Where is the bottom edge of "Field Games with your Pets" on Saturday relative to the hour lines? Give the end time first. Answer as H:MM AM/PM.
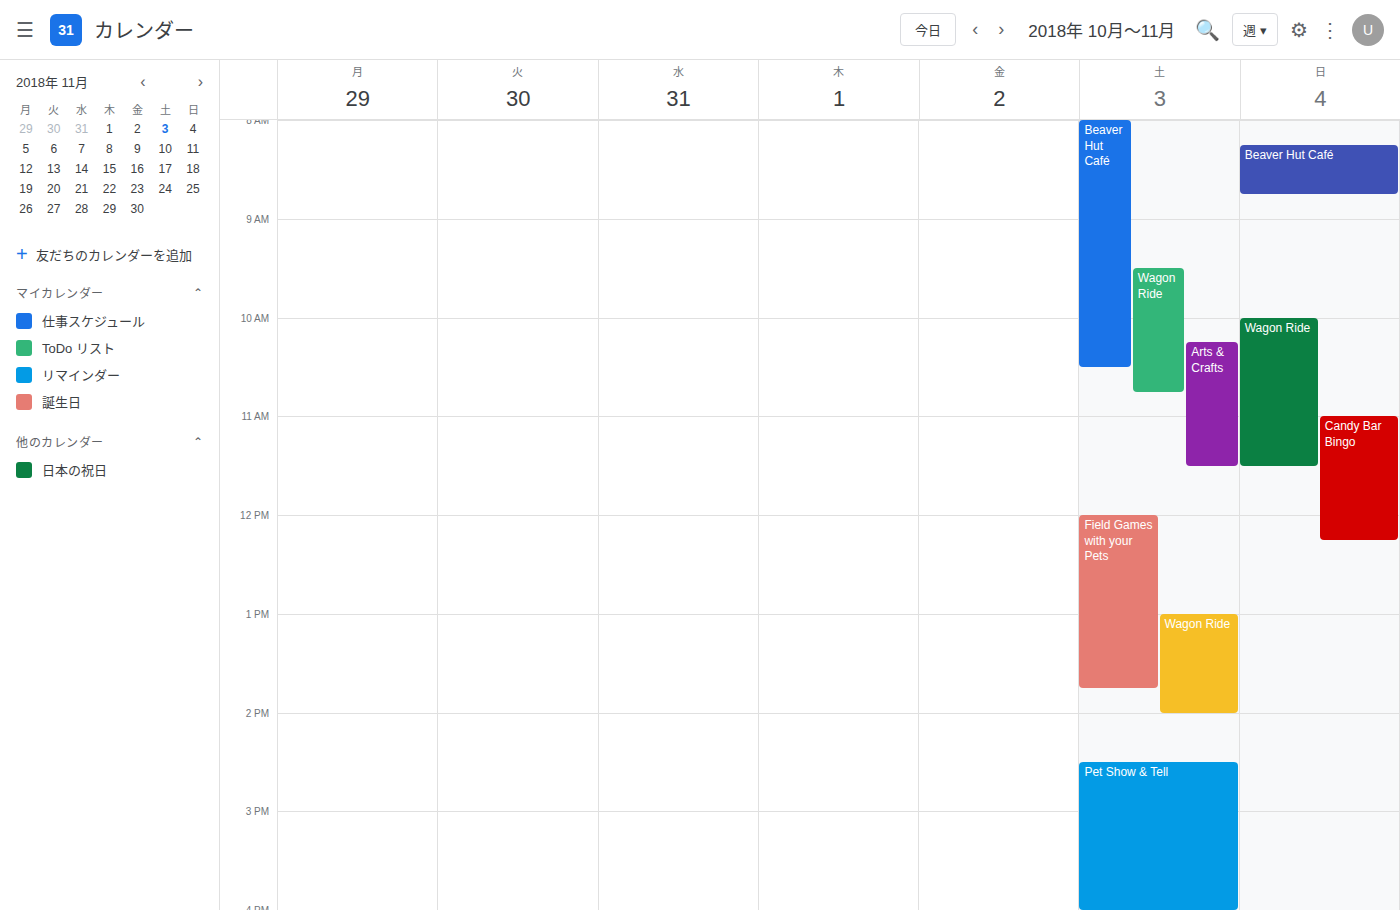
1:45 PM -- neither: three quarters of the way from the 1 PM line to the 2 PM line.